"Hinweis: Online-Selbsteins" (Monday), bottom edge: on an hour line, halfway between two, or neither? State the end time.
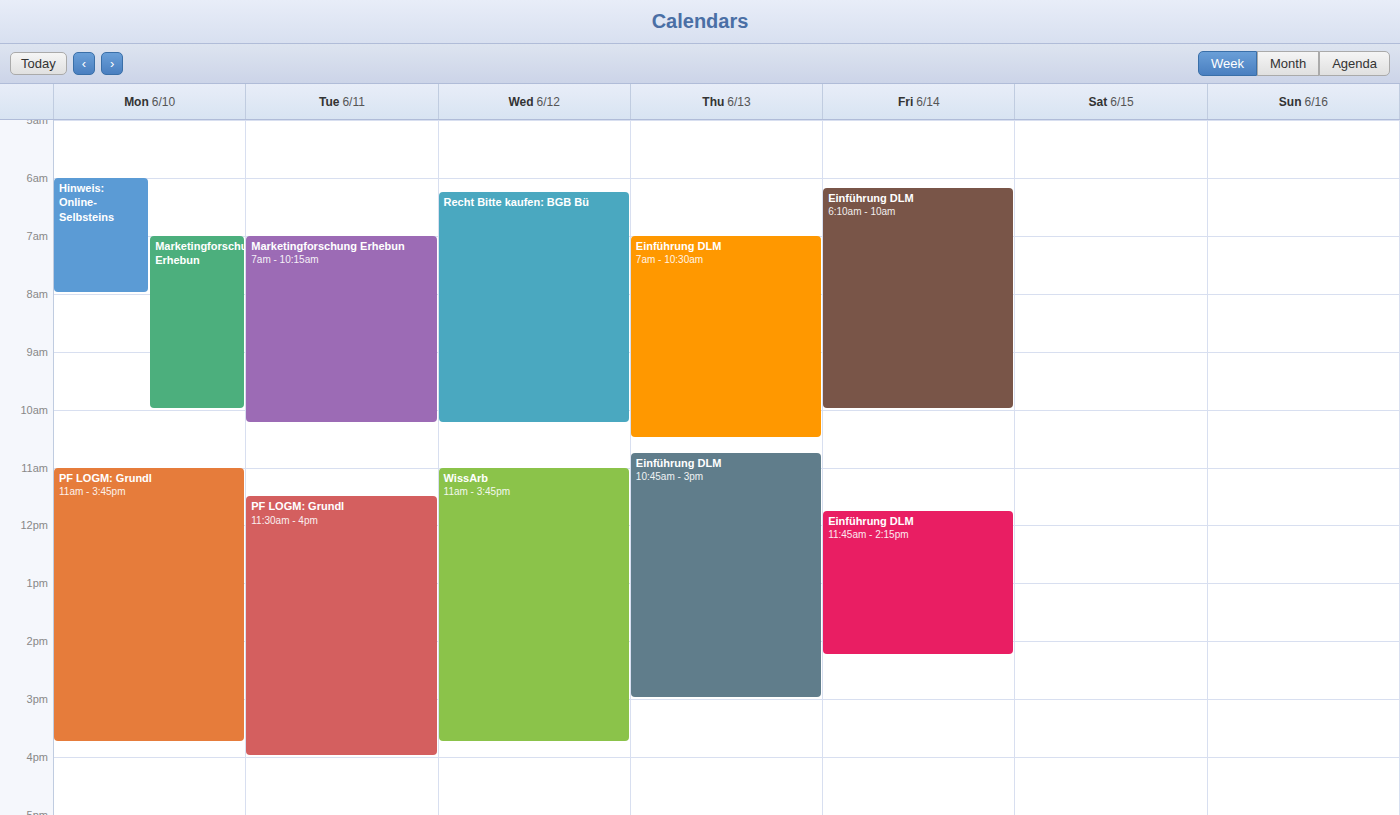
8:00 AM -- exactly on the 8 AM line.